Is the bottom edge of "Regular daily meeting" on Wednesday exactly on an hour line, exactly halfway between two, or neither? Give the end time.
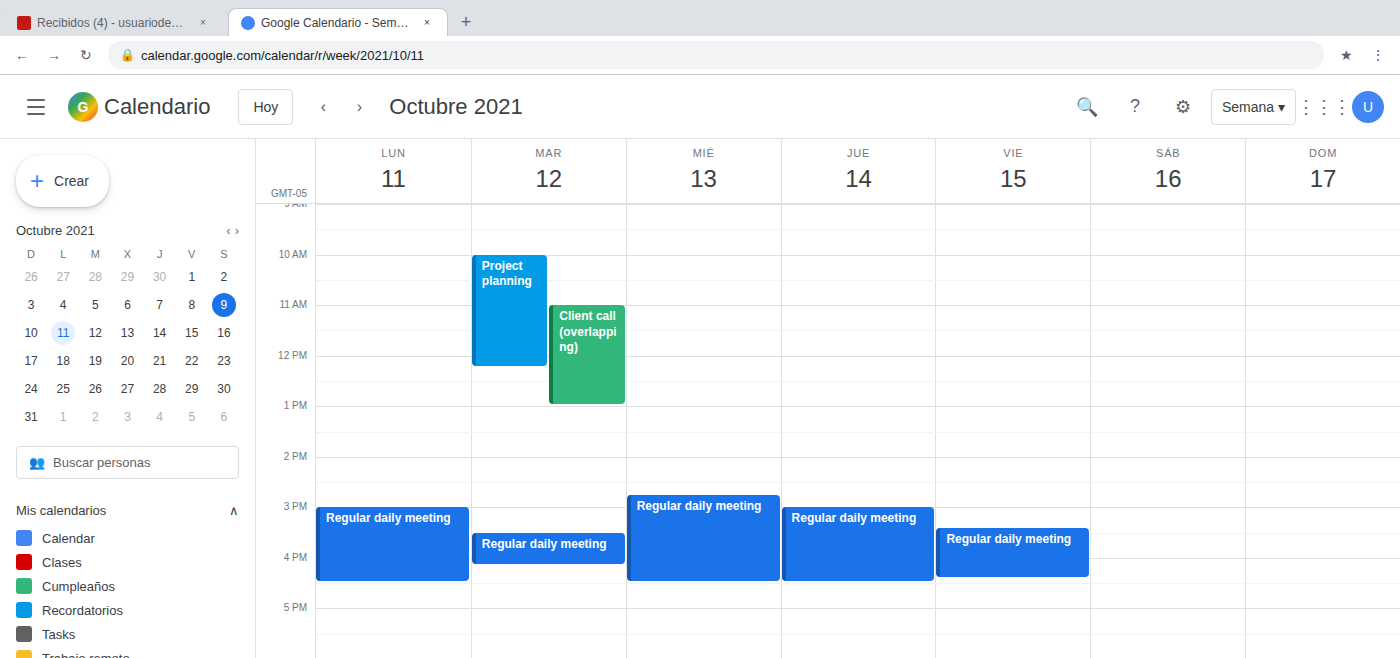
4:30 PM -- halfway between the 4 PM and 5 PM lines.